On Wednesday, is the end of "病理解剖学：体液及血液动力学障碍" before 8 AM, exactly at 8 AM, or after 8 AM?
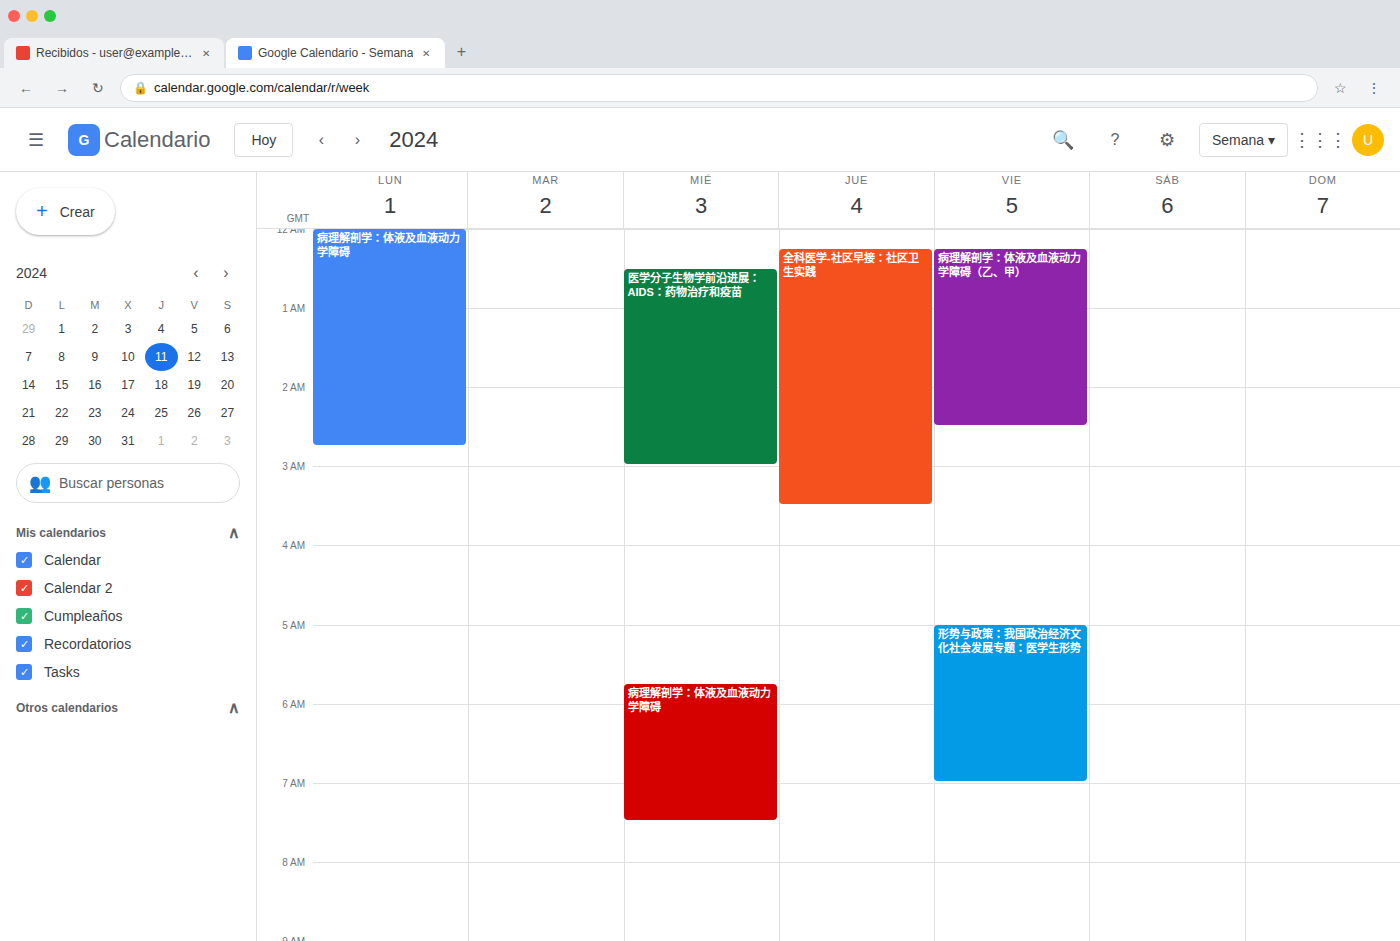
7:30 AM -- before 8 AM, 30 minutes above the 8 AM line.